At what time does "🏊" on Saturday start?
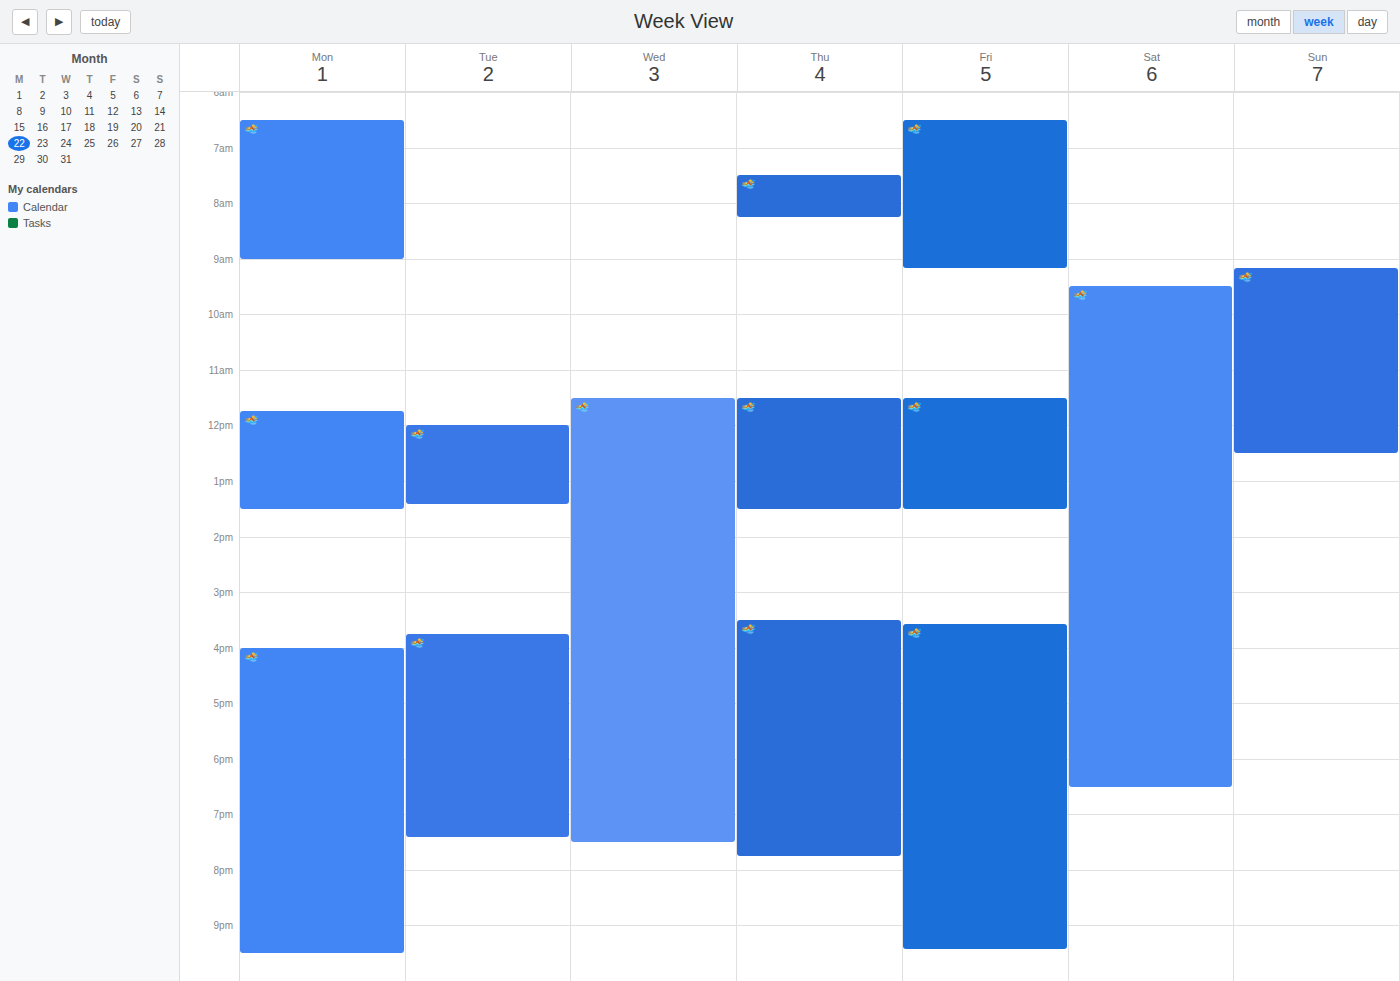
9:30 AM